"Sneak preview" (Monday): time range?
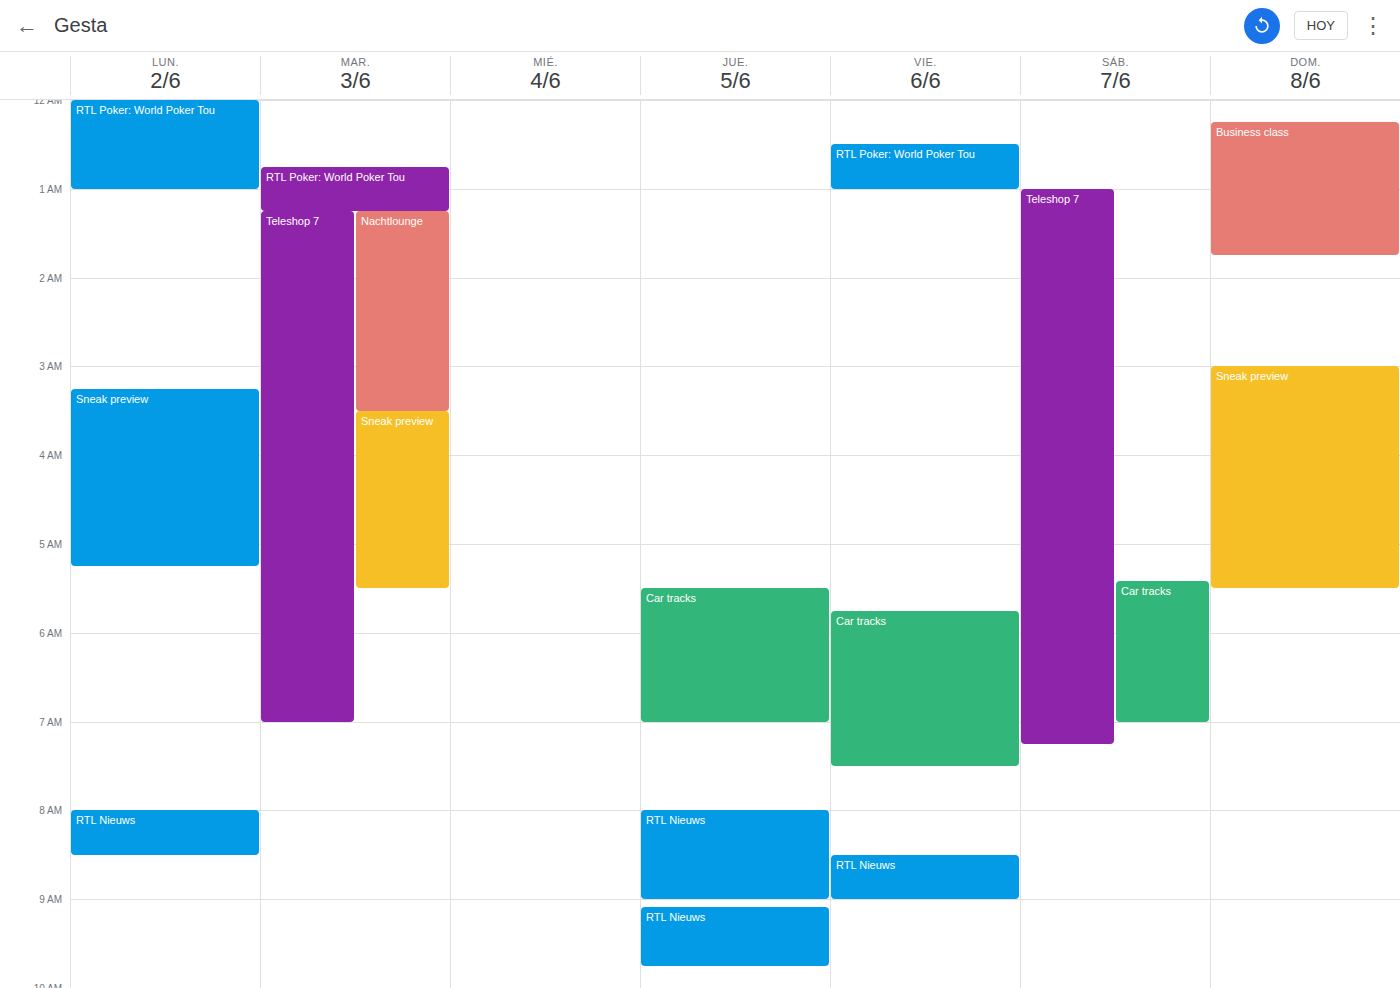
3:15 AM to 5:15 AM